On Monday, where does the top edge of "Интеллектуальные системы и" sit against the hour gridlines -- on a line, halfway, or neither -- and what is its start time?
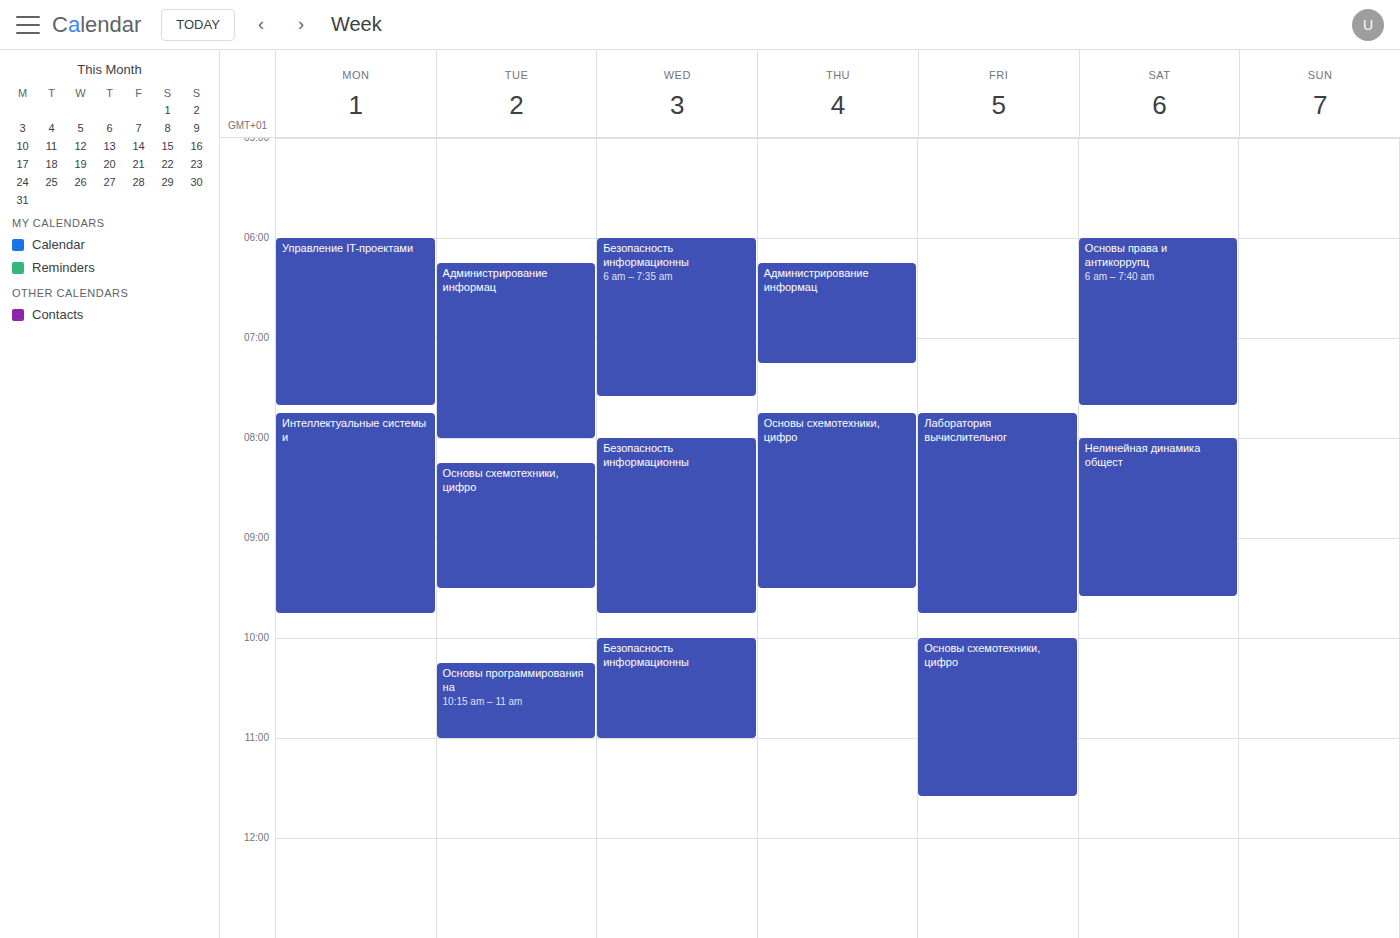
7:45 AM -- neither: three quarters of the way from the 7 AM line to the 8 AM line.